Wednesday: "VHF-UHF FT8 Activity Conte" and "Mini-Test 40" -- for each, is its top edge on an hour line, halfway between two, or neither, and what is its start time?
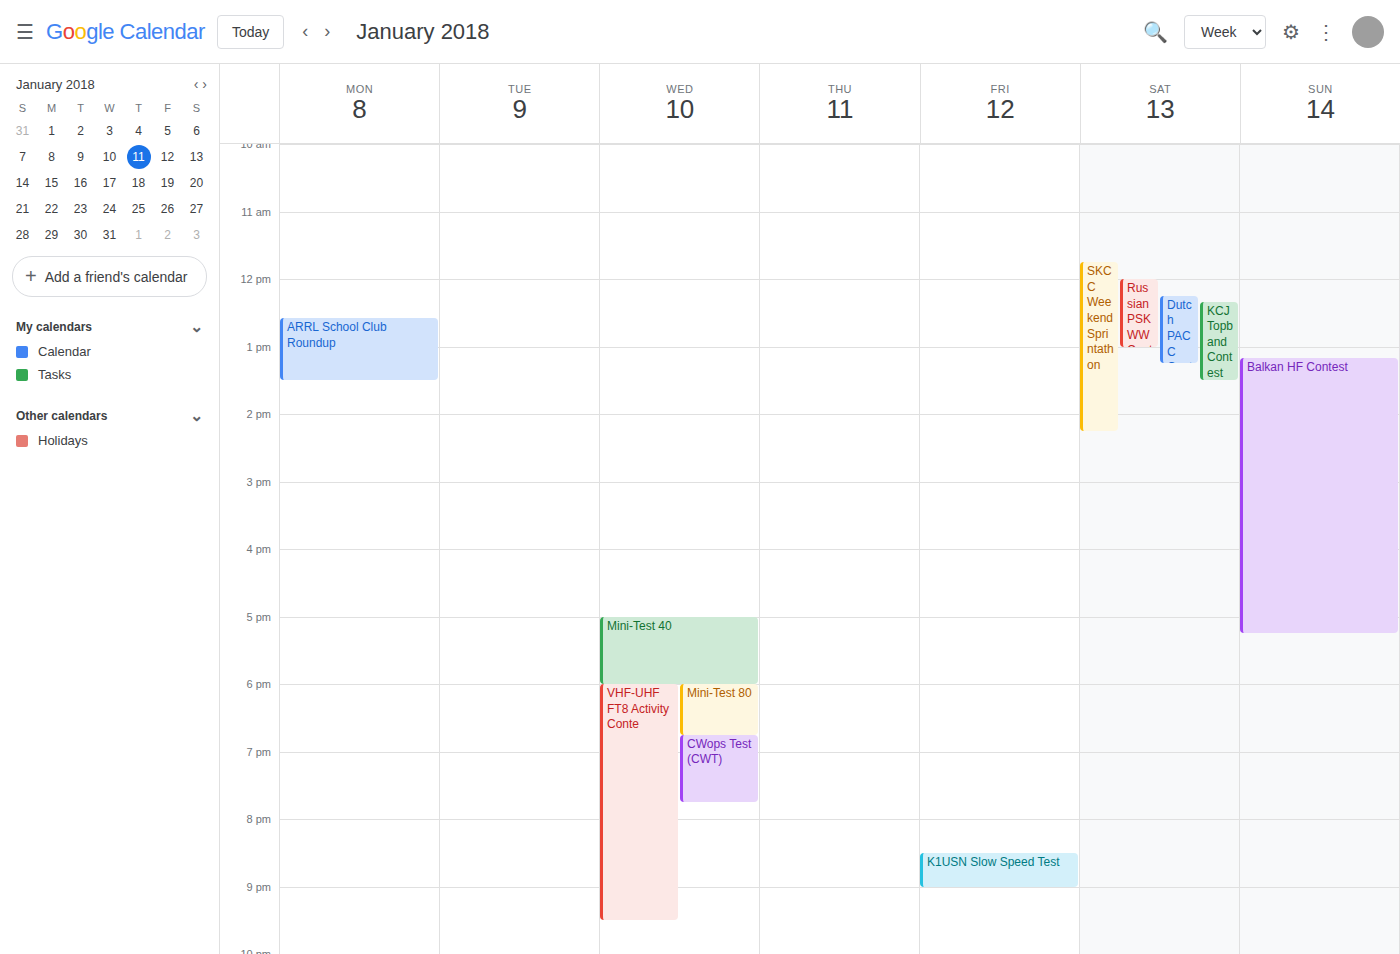
"VHF-UHF FT8 Activity Conte": 6:00 PM, exactly on the 6 PM line. "Mini-Test 40": 5:00 PM, exactly on the 5 PM line.